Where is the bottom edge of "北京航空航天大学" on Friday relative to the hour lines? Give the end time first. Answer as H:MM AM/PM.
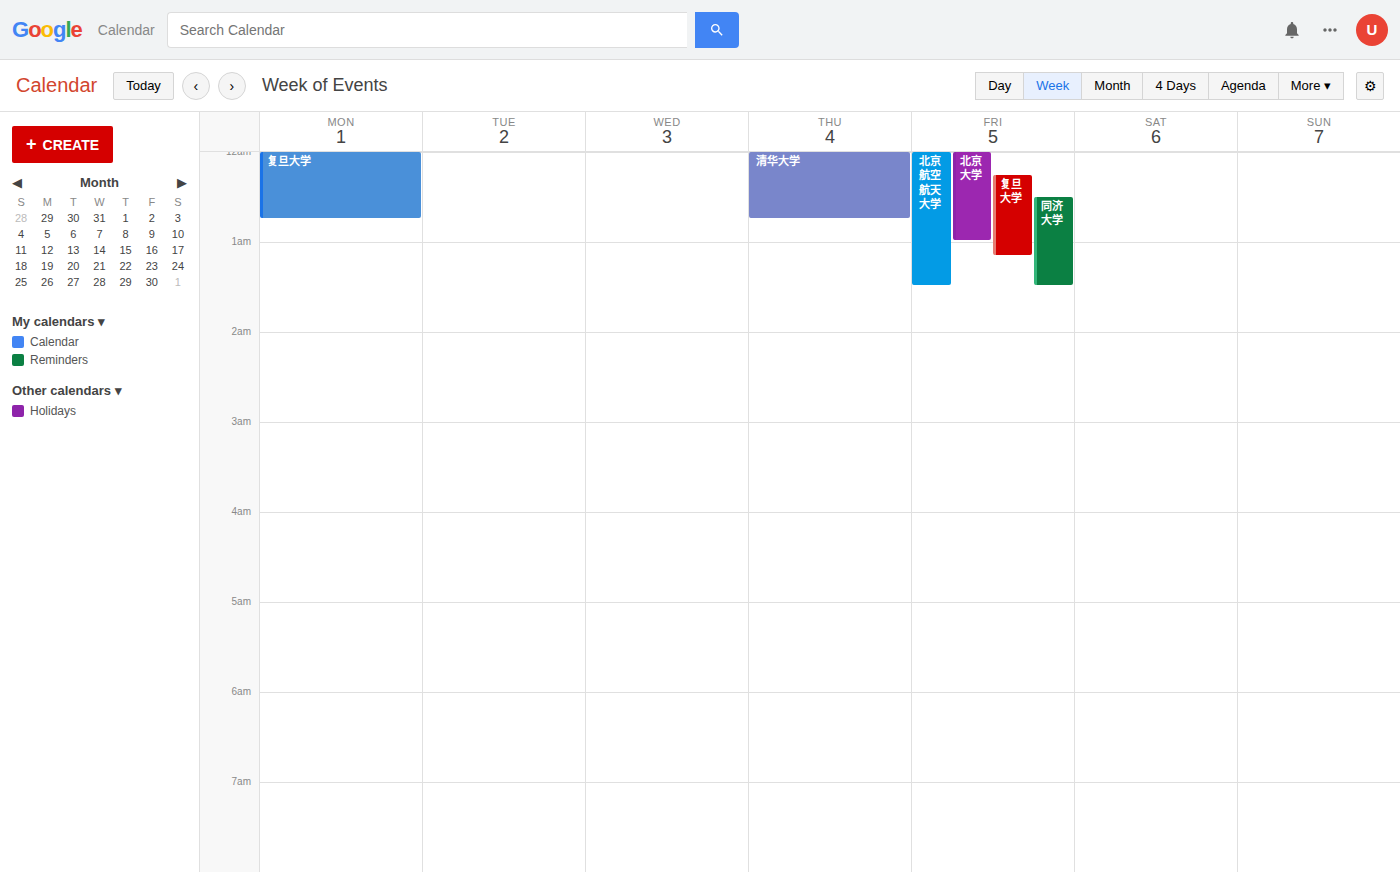
1:30 AM -- halfway between the 1 AM and 2 AM lines.